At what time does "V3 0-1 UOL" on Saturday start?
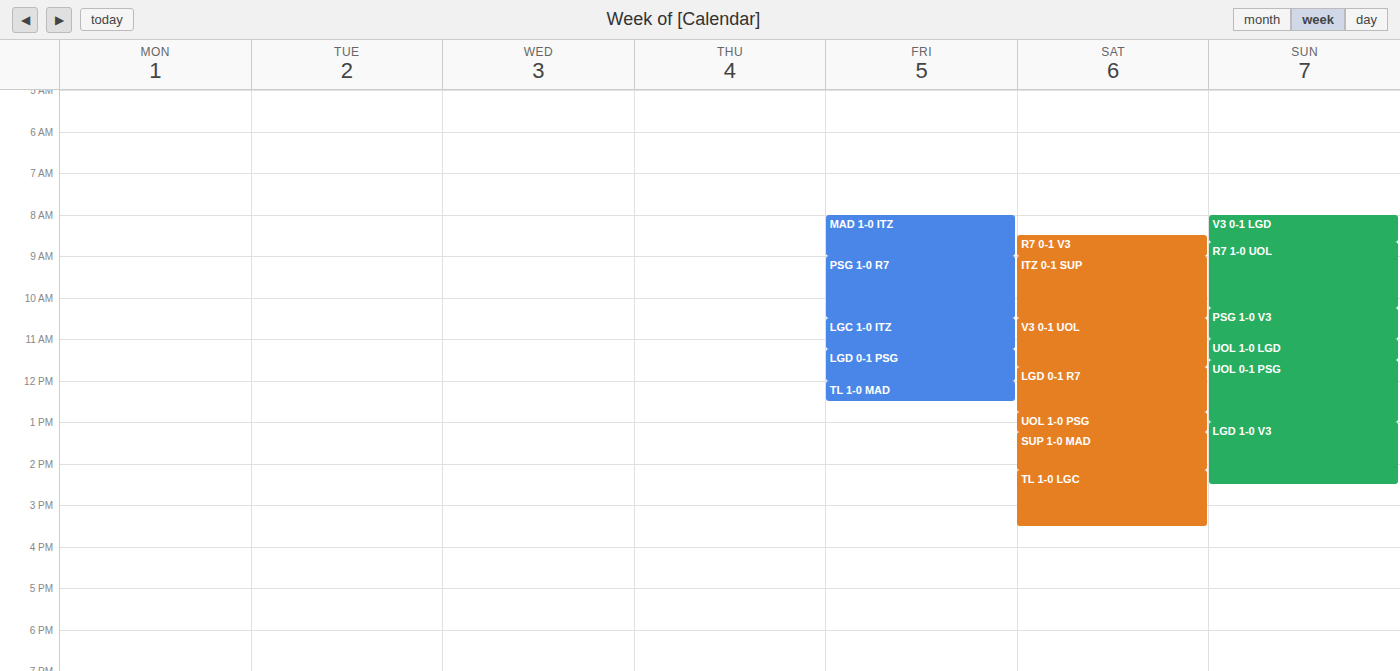
10:30 AM